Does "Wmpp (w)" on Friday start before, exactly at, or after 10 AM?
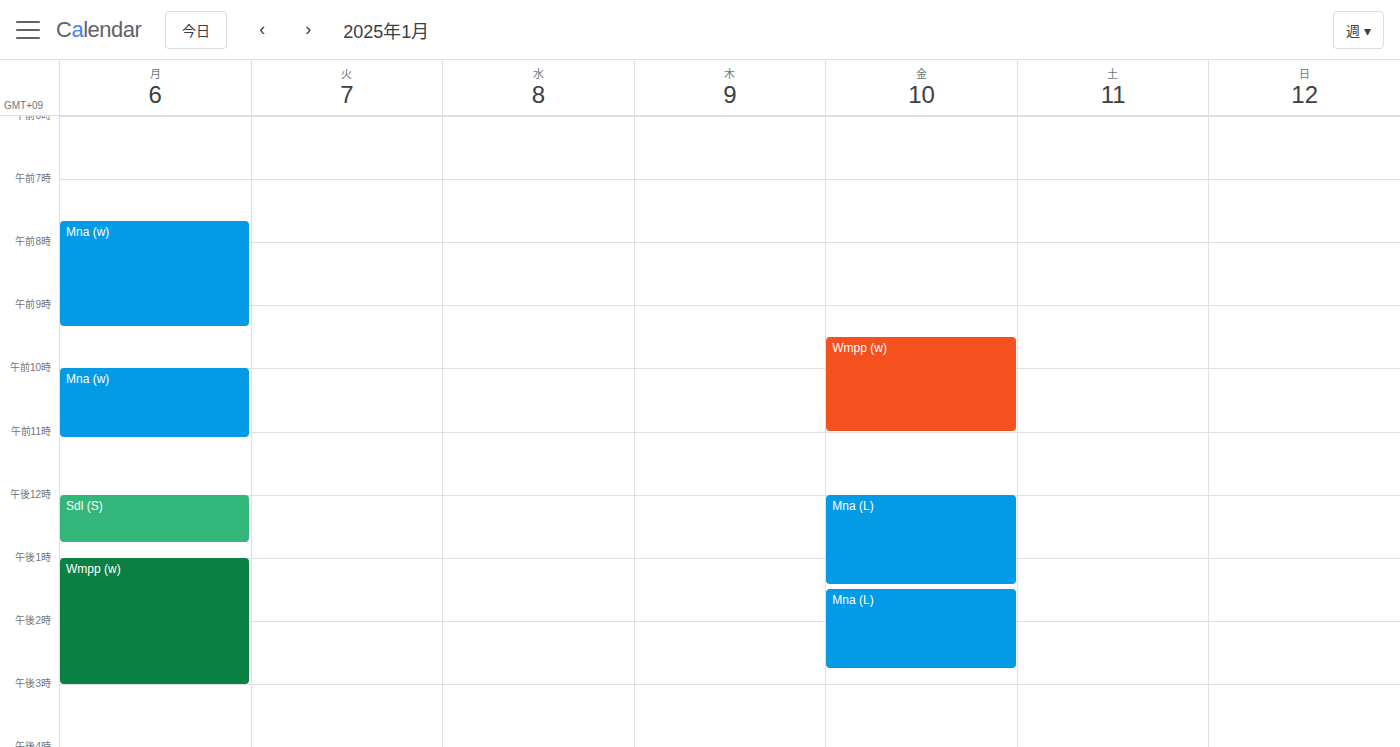
9:30 AM -- before 10 AM, 30 minutes above the 10 AM line.